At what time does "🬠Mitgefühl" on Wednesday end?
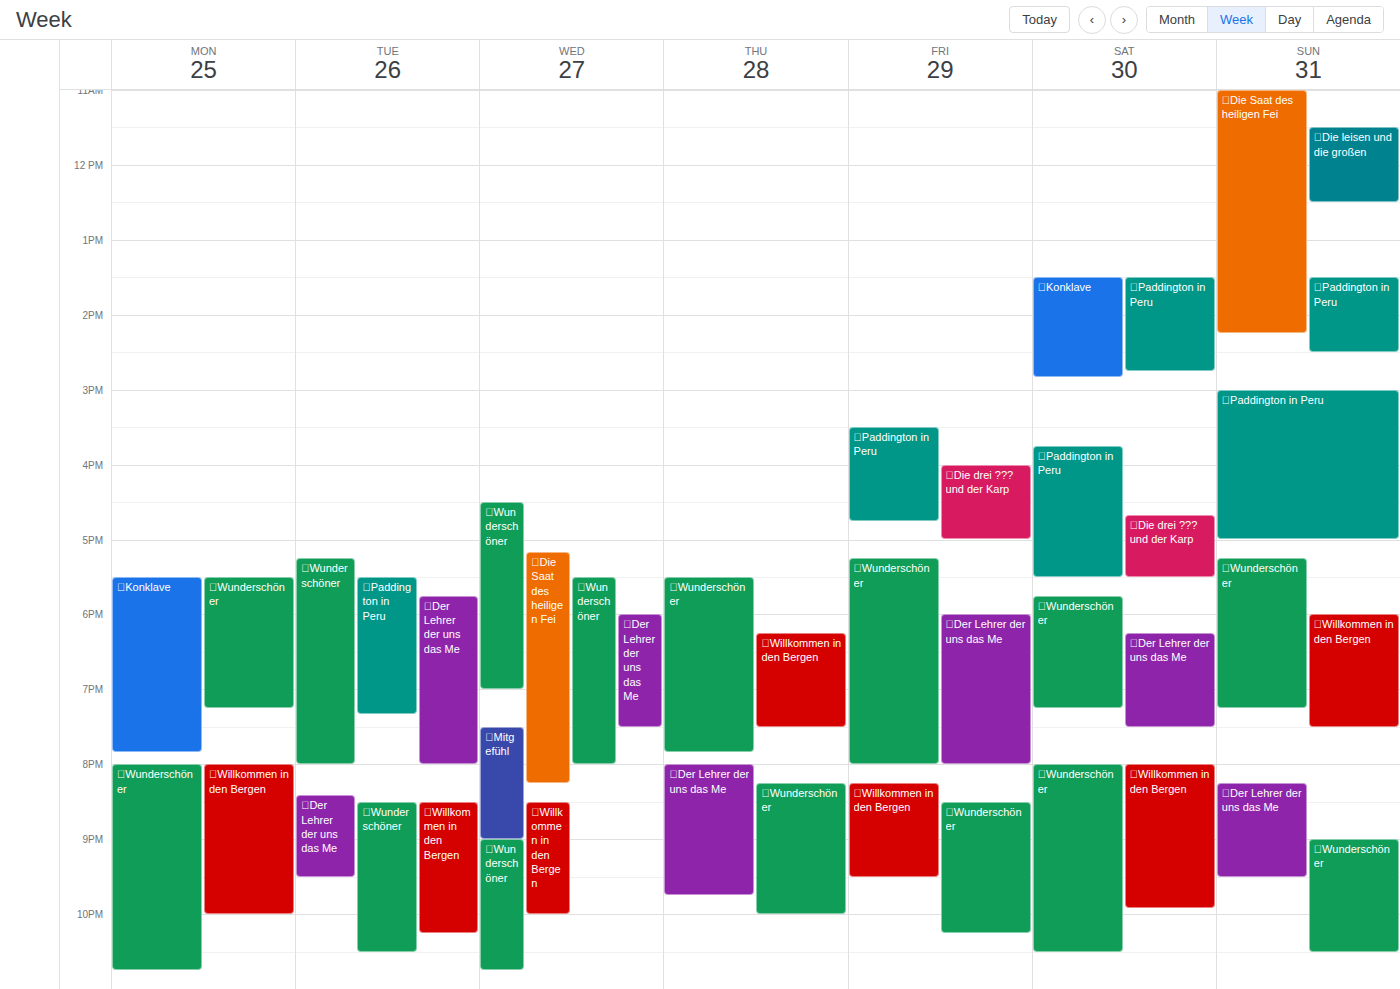
9:00 PM